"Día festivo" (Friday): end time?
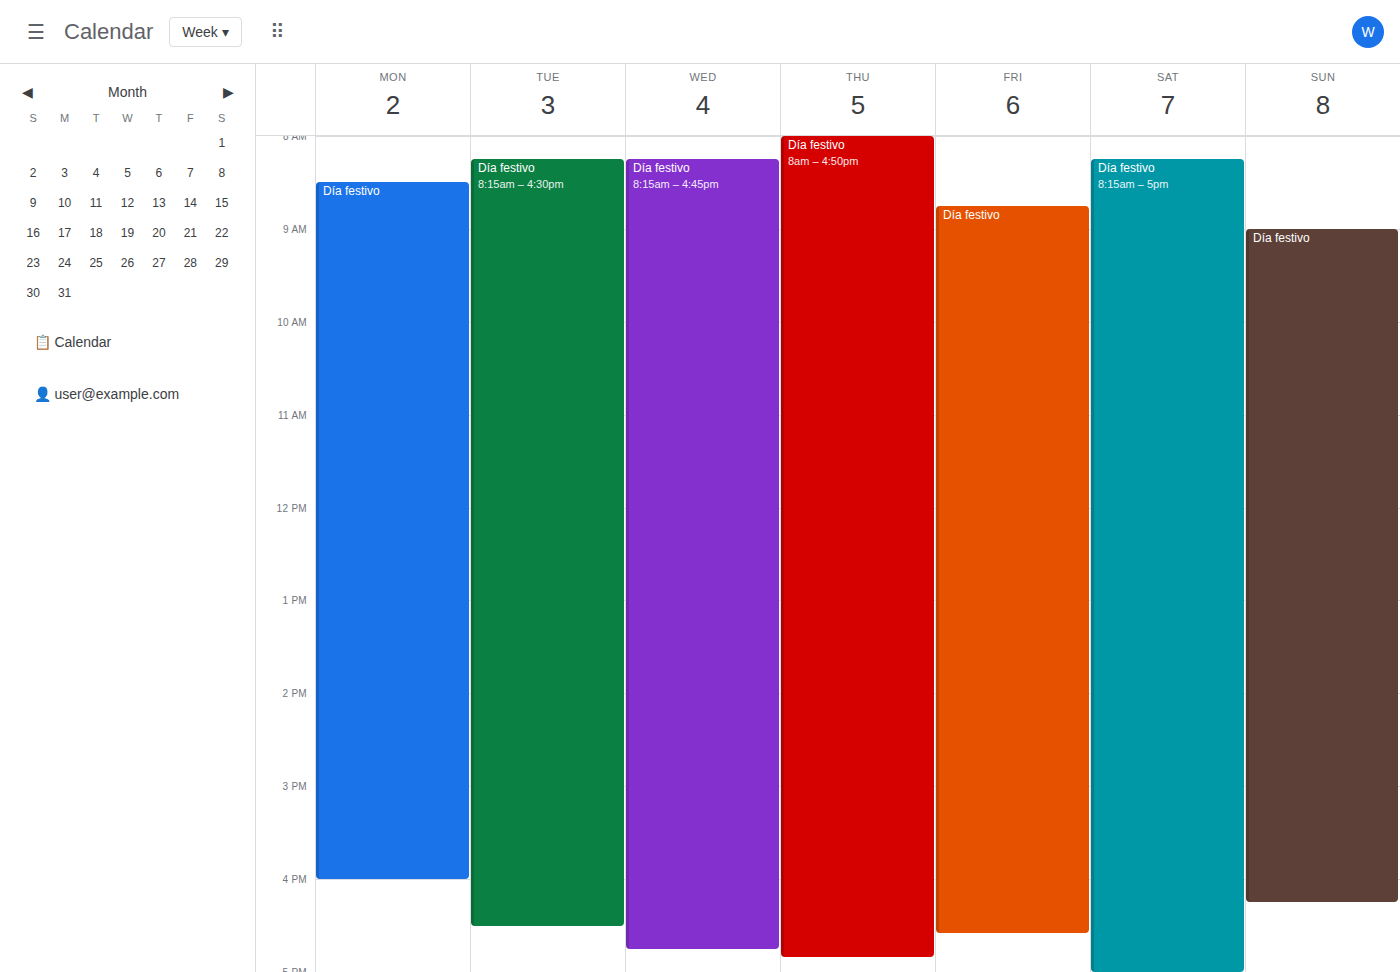
16:35